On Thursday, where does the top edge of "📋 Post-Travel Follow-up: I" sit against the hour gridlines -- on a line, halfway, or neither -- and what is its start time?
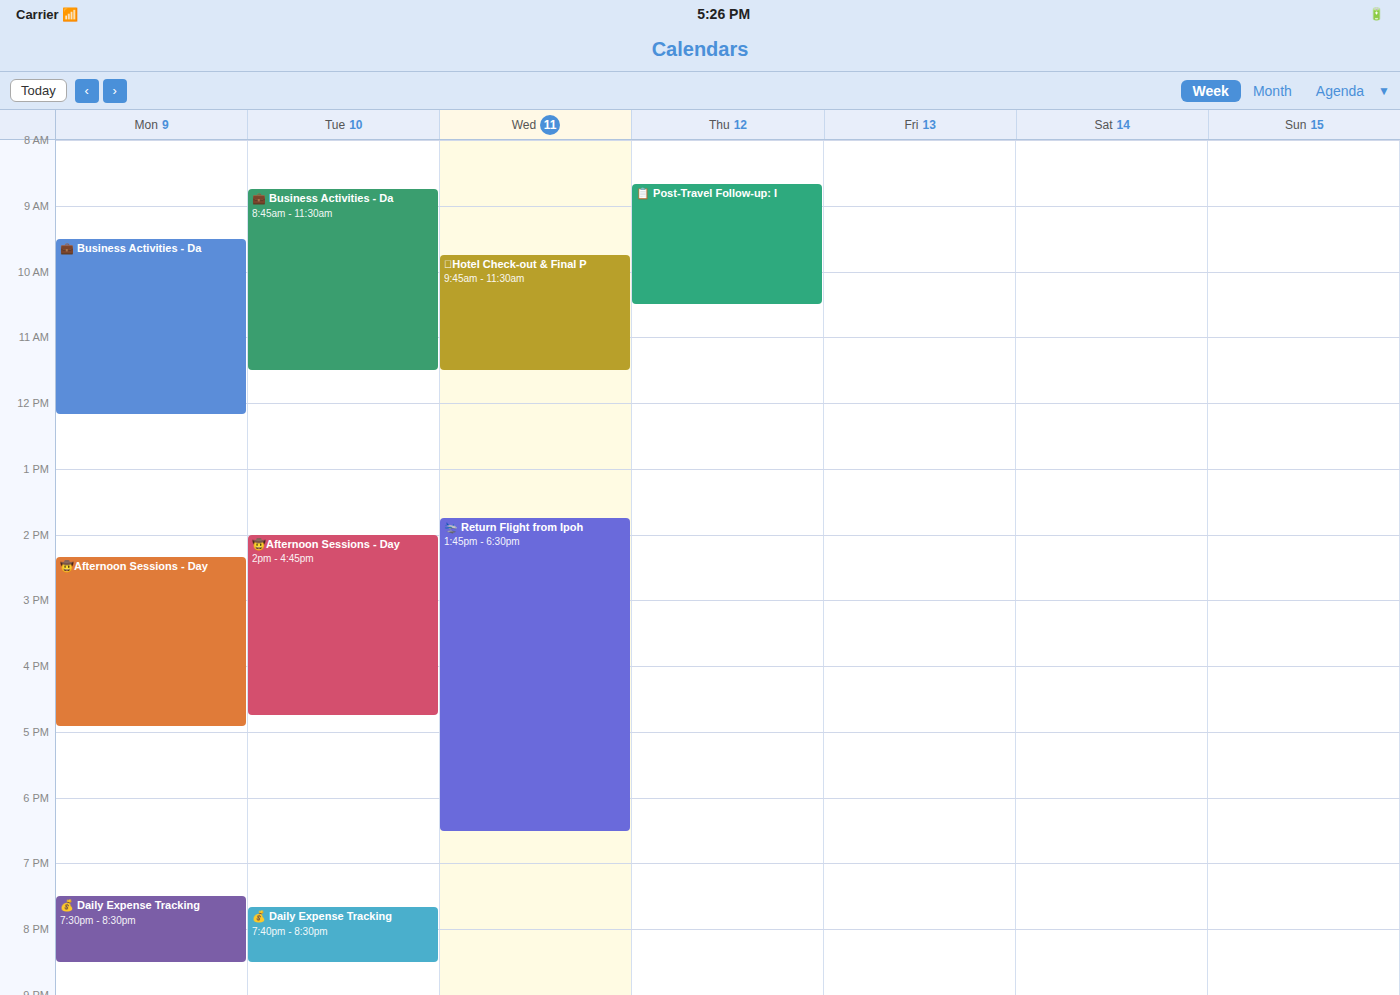
8:40 AM -- neither: 40 minutes below the 8 AM line and 20 minutes above the 9 AM line.